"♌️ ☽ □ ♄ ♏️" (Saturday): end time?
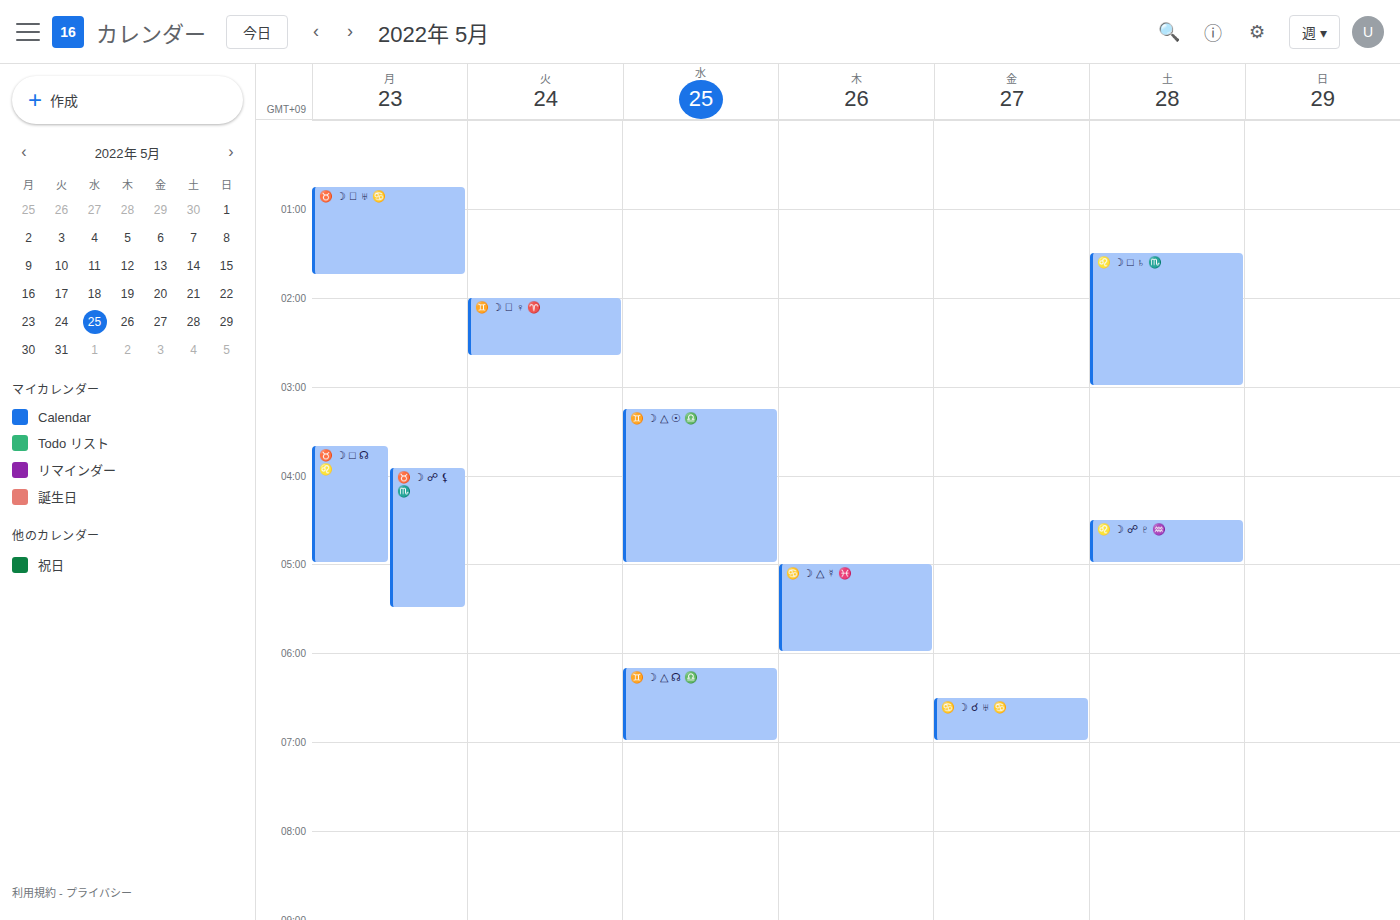
3:00 AM